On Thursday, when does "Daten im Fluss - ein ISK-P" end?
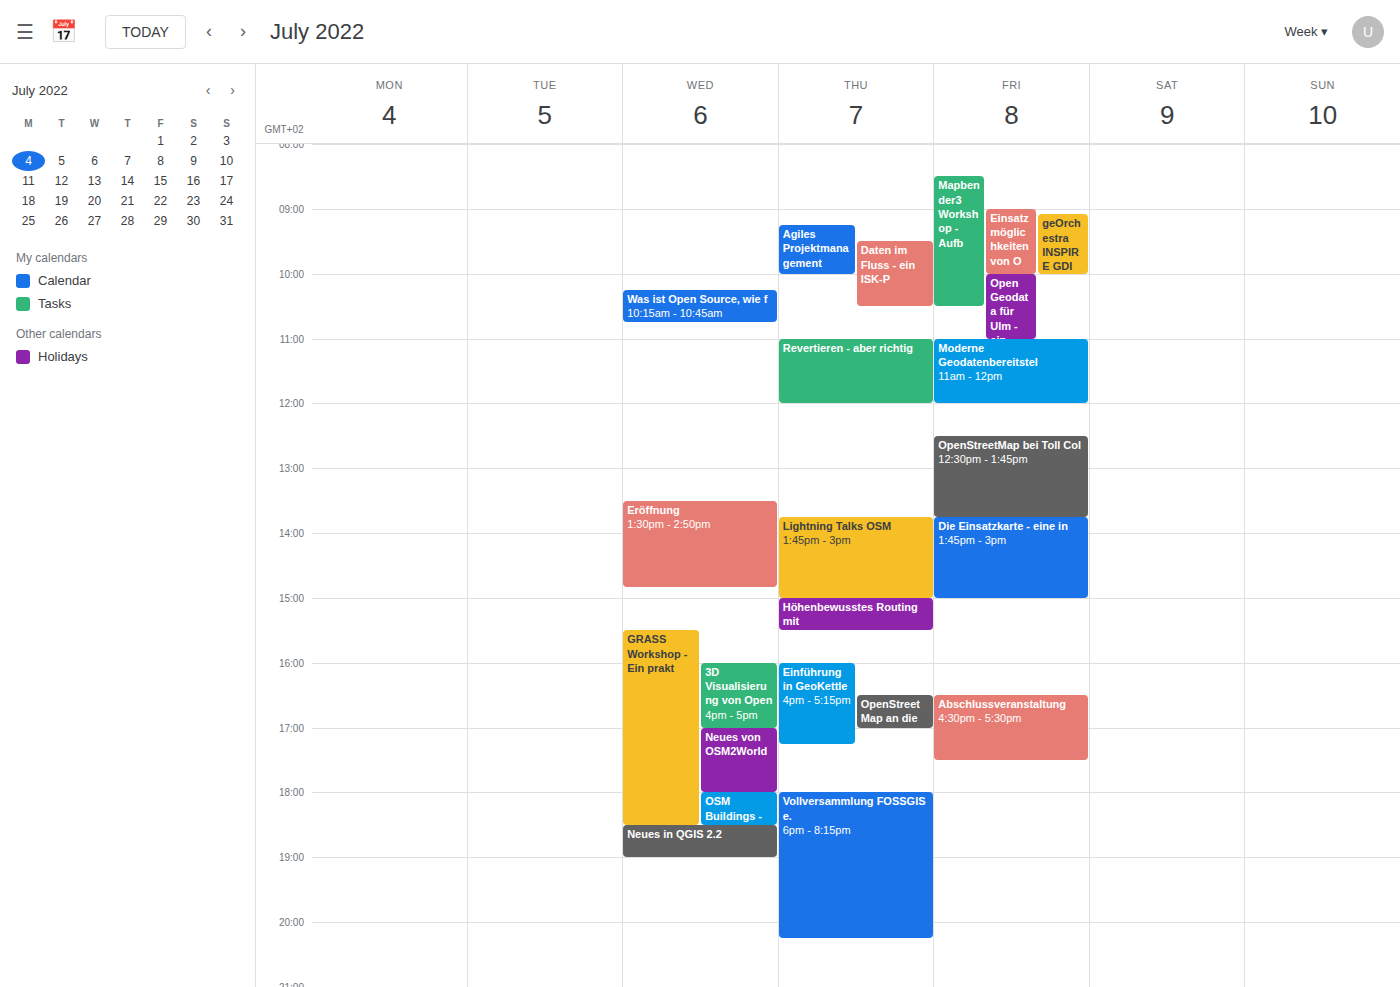
10:30 AM